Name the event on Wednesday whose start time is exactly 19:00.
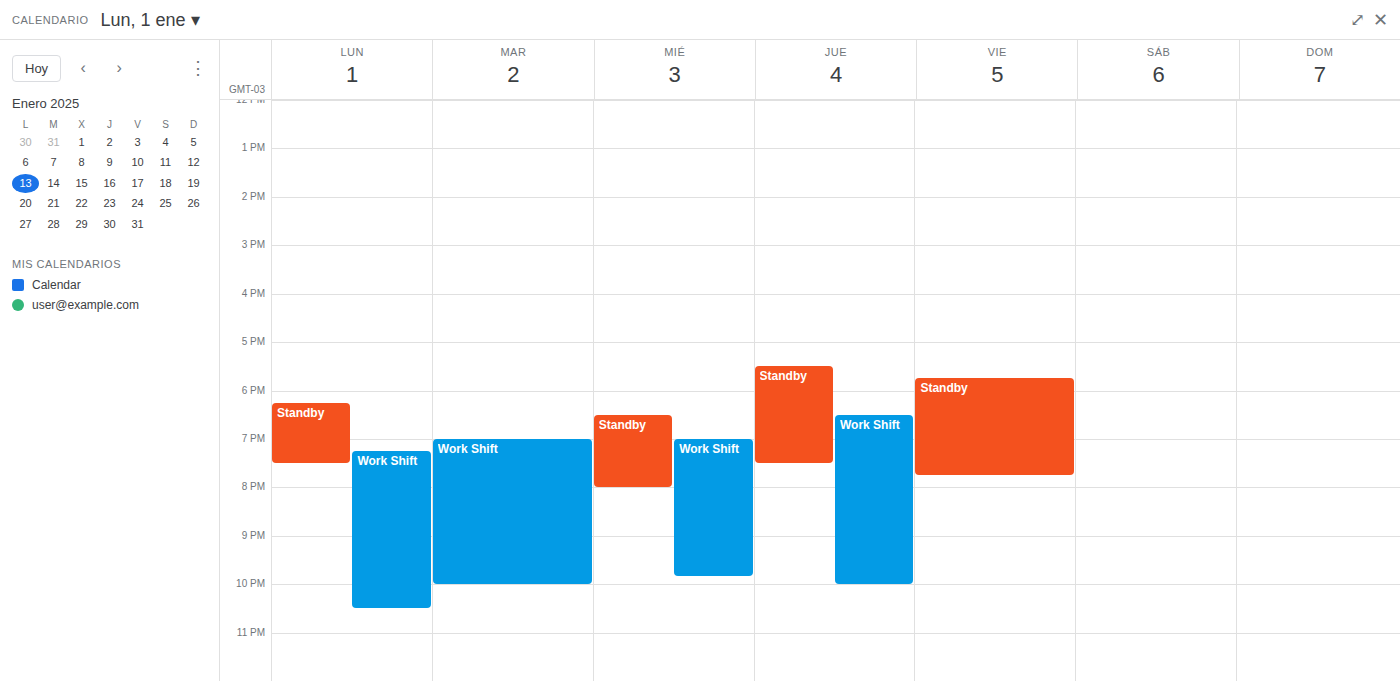
"Work Shift"